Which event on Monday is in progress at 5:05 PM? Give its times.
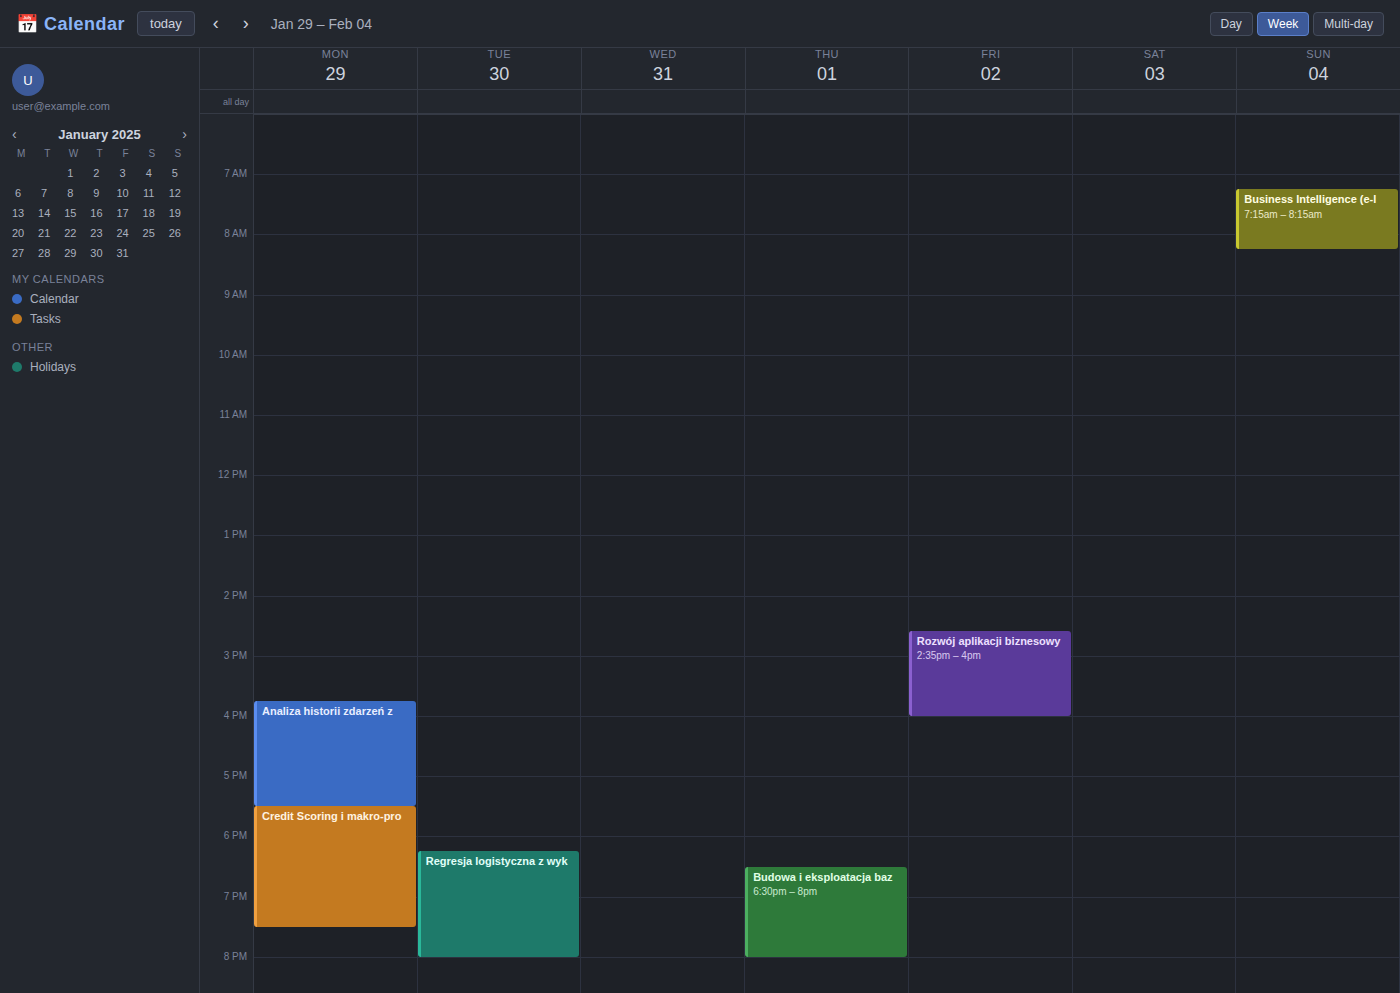
"Analiza historii zdarzeń z", 3:45 PM to 5:30 PM